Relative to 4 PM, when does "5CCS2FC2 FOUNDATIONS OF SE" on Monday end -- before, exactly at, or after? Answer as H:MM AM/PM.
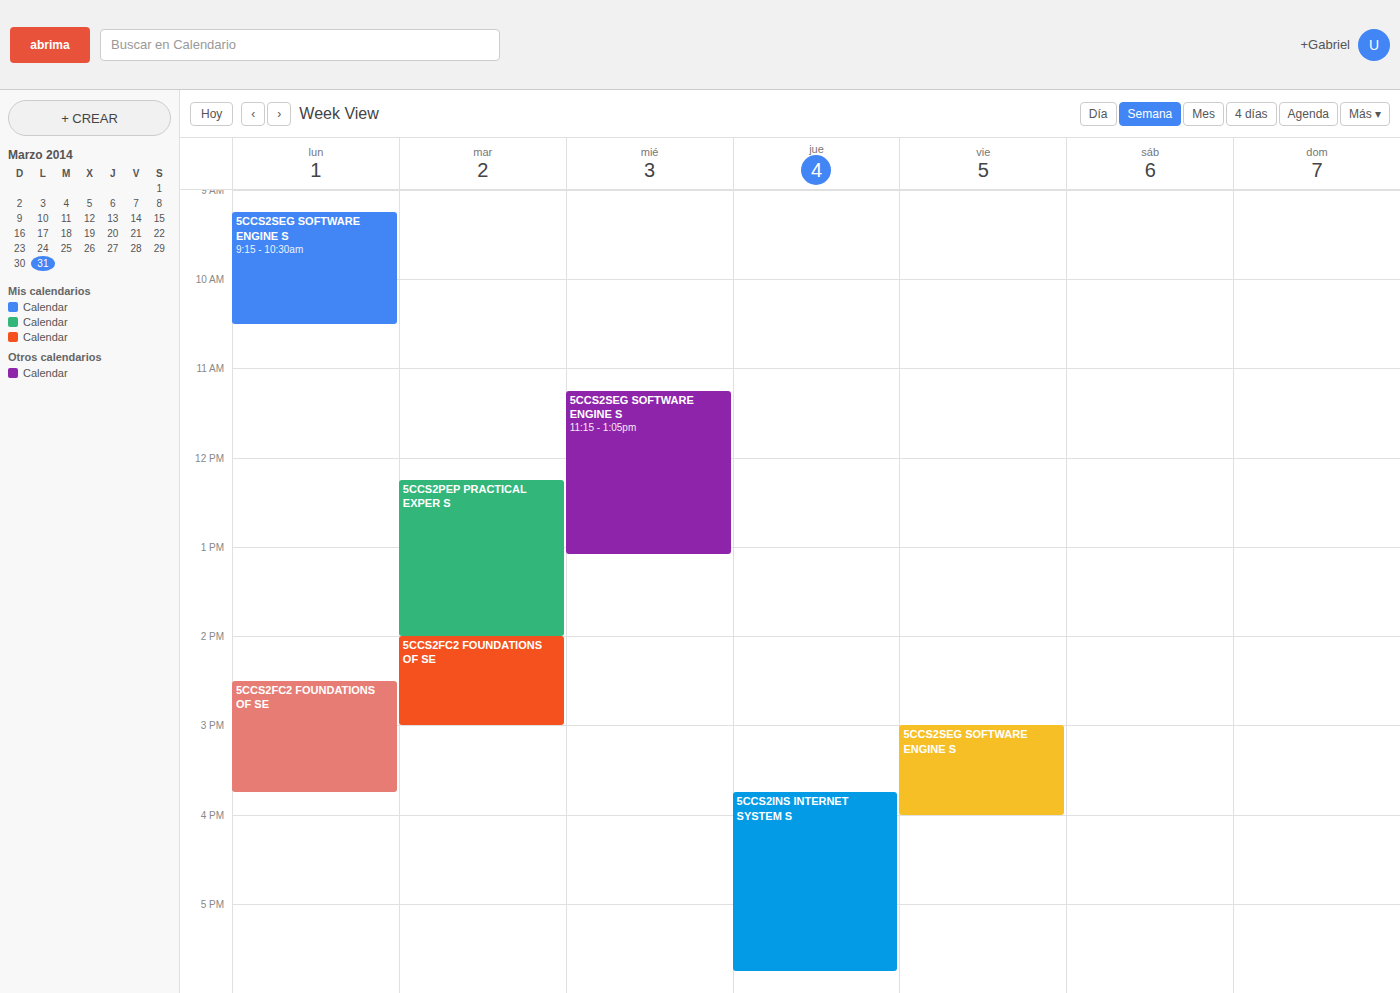
3:45 PM -- before 4 PM, 15 minutes above the 4 PM line.